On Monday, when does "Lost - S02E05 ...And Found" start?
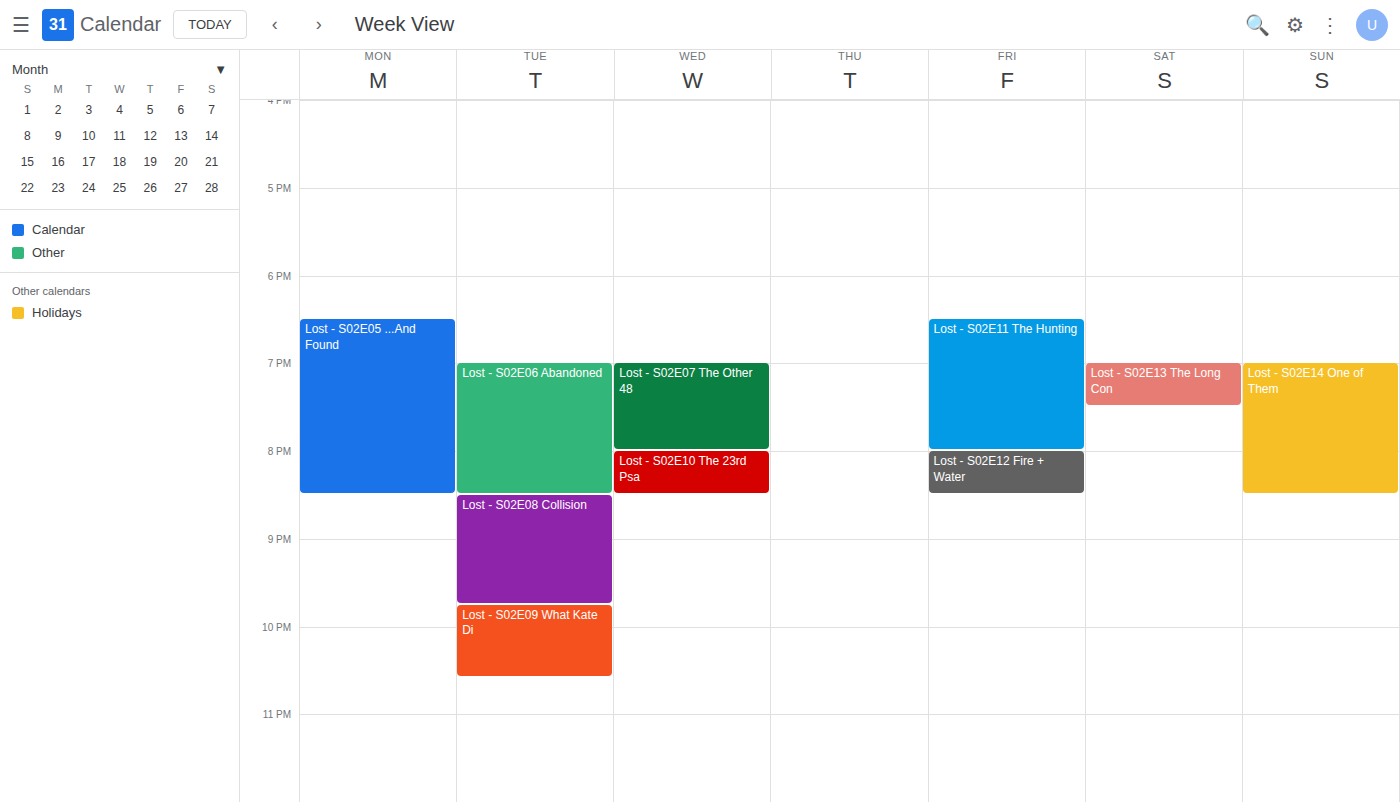
6:30 PM